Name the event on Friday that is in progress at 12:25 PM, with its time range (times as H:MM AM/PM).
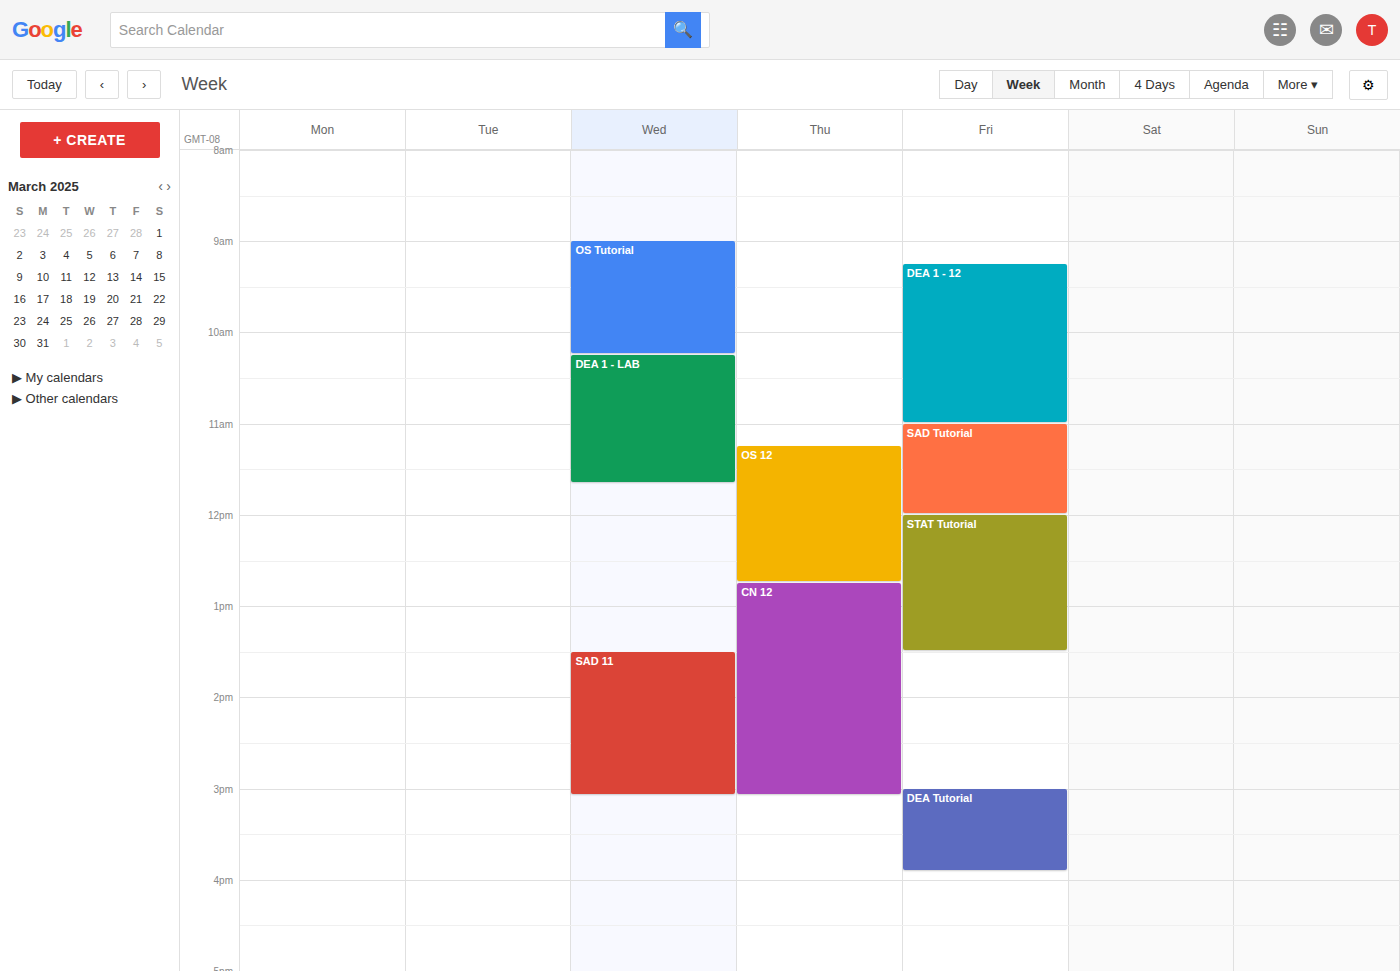
"STAT Tutorial", 12:00 PM to 1:30 PM